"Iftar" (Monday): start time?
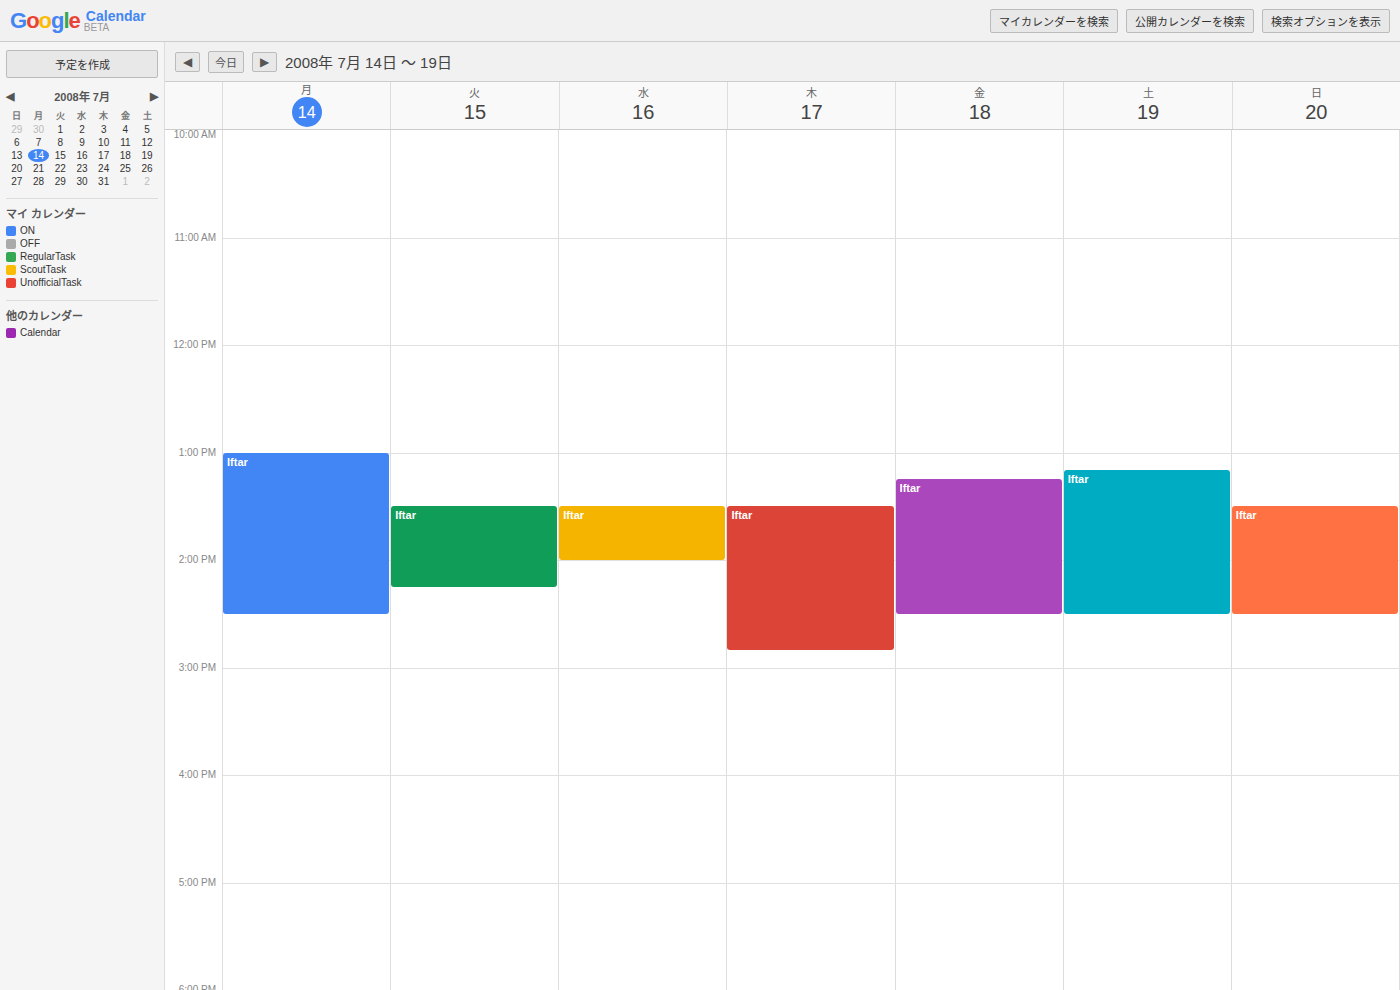
1:00 PM